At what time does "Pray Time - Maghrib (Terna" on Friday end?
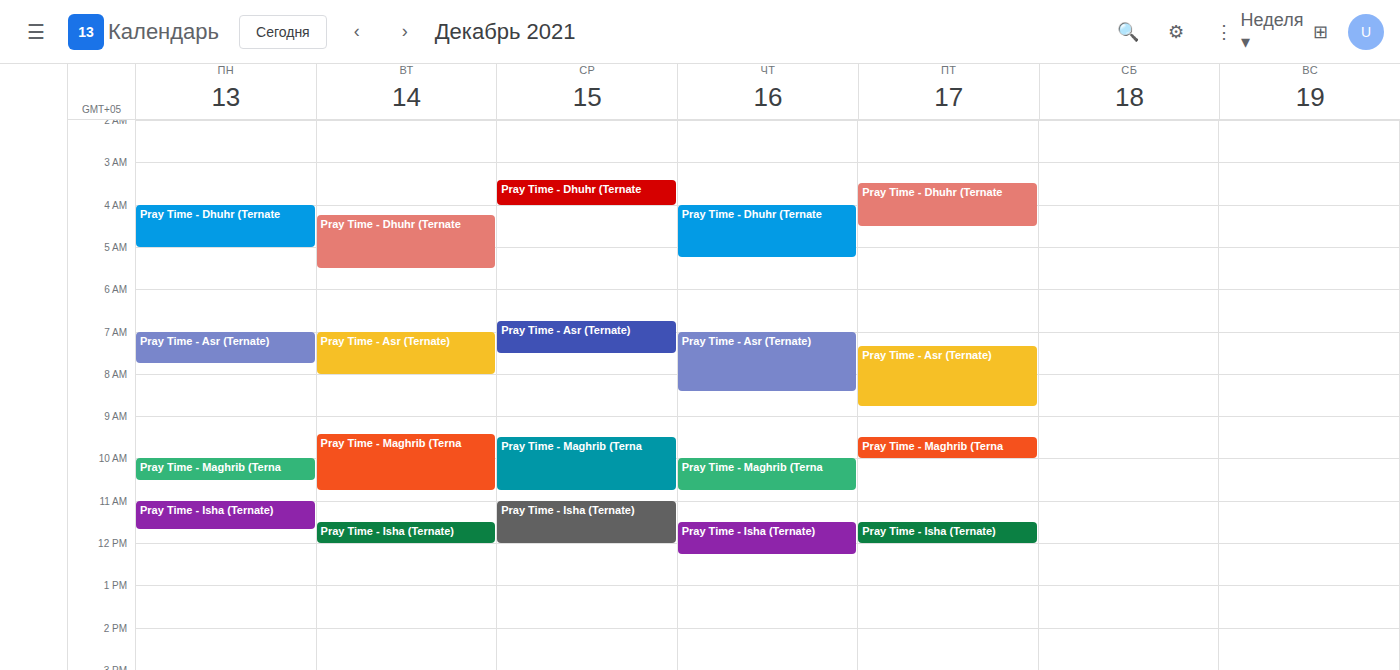
10:00 AM